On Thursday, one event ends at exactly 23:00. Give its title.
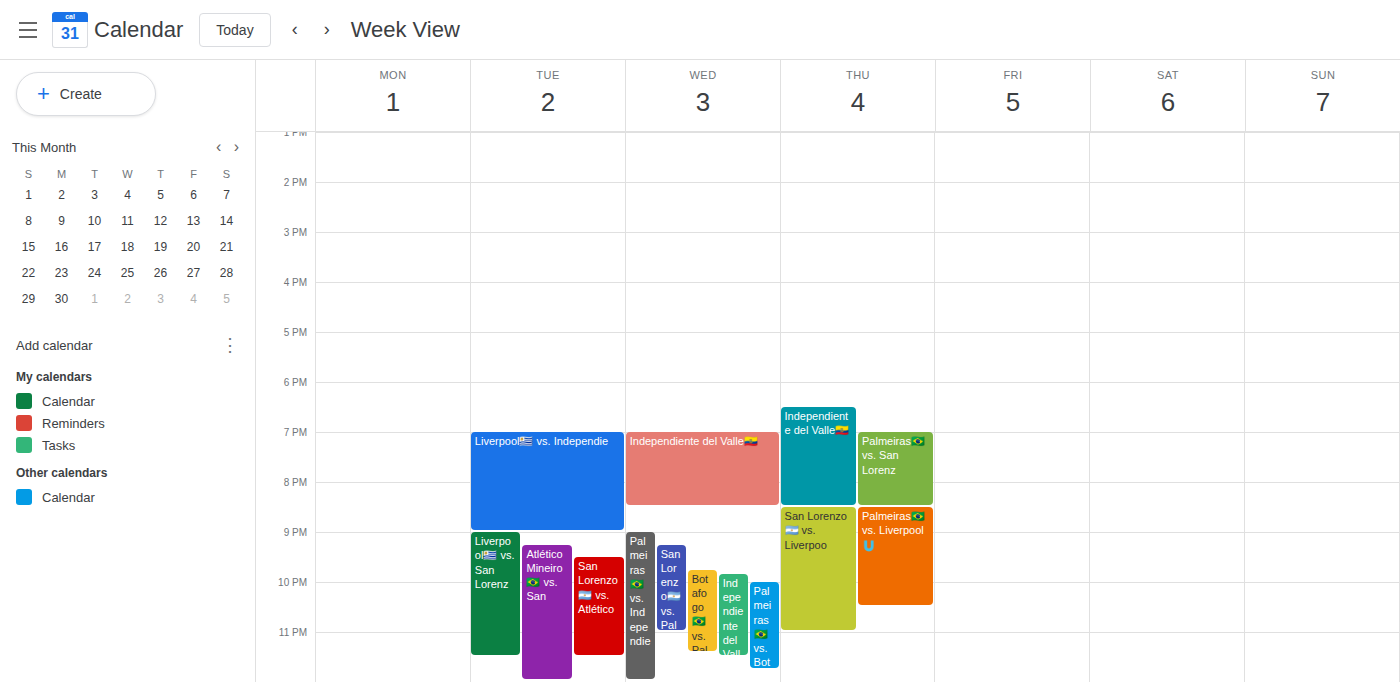
"San Lorenzo🇦🇷 vs. Liverpoo"